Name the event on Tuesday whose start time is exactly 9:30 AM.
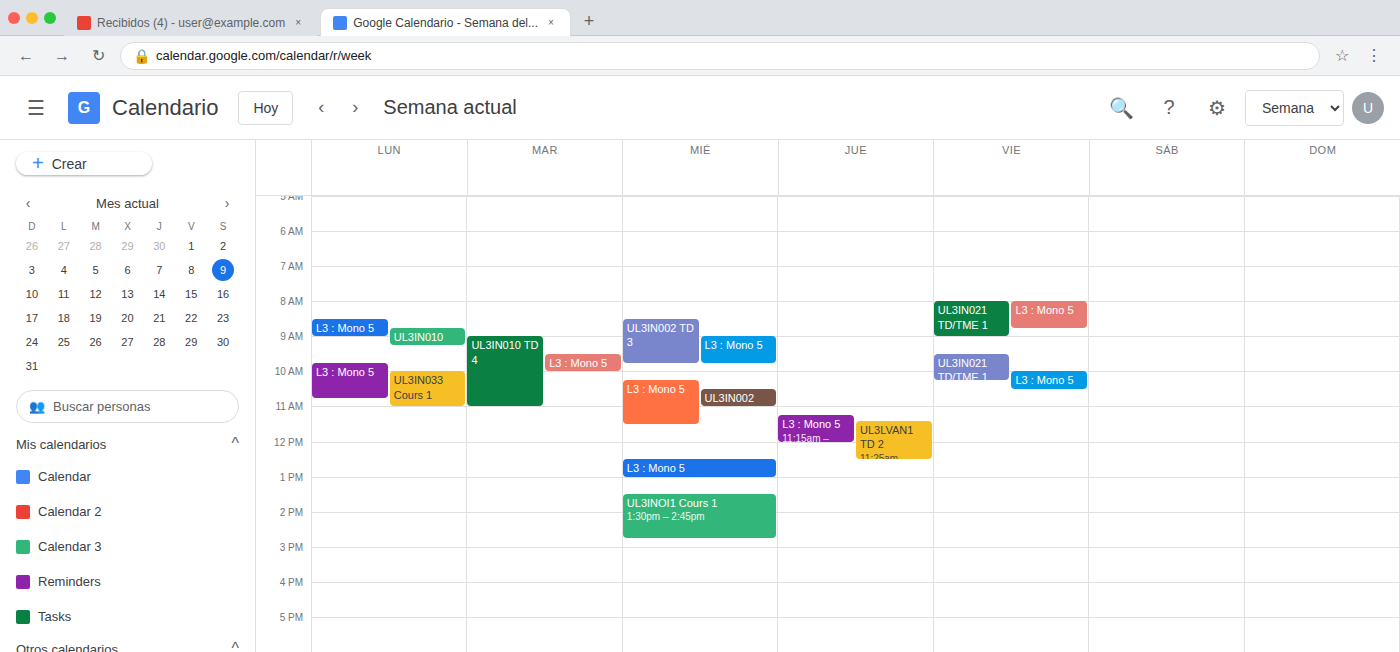
"L3 : Mono 5"